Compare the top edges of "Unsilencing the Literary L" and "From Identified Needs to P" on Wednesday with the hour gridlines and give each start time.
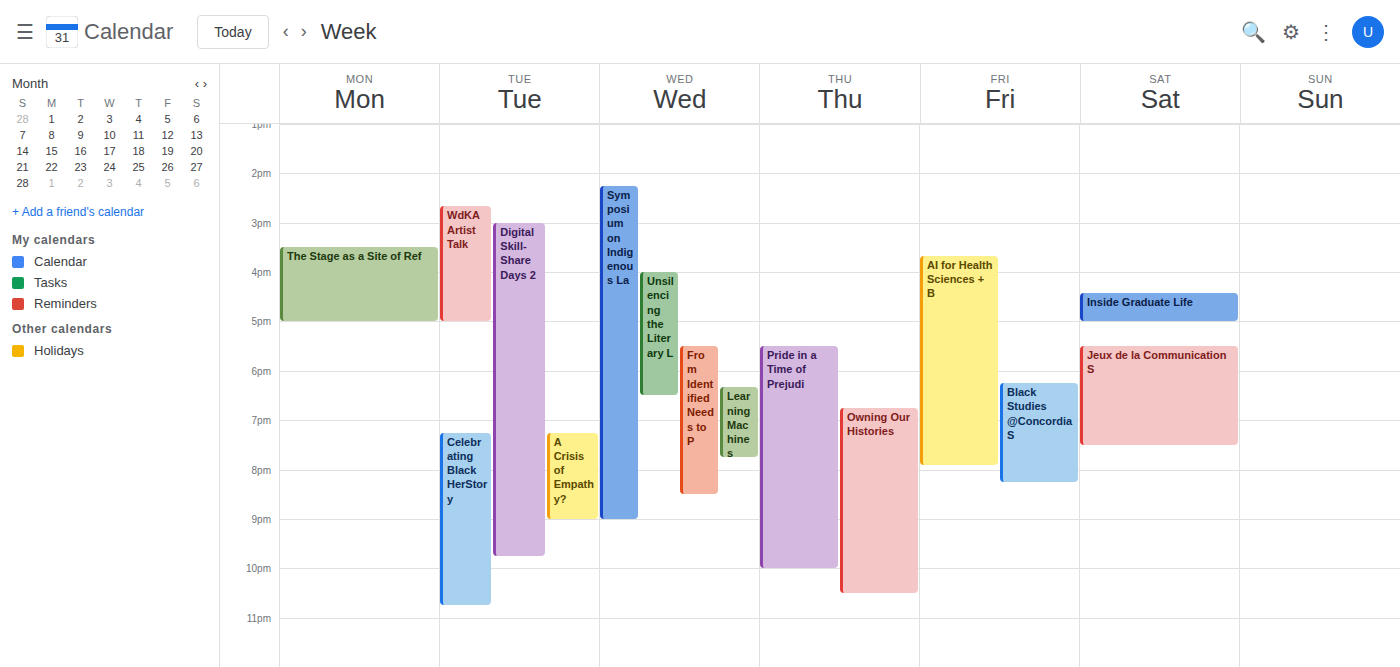
"Unsilencing the Literary L": 16:00, exactly on the 16:00 line. "From Identified Needs to P": 17:30, halfway between the 17:00 and 18:00 lines.